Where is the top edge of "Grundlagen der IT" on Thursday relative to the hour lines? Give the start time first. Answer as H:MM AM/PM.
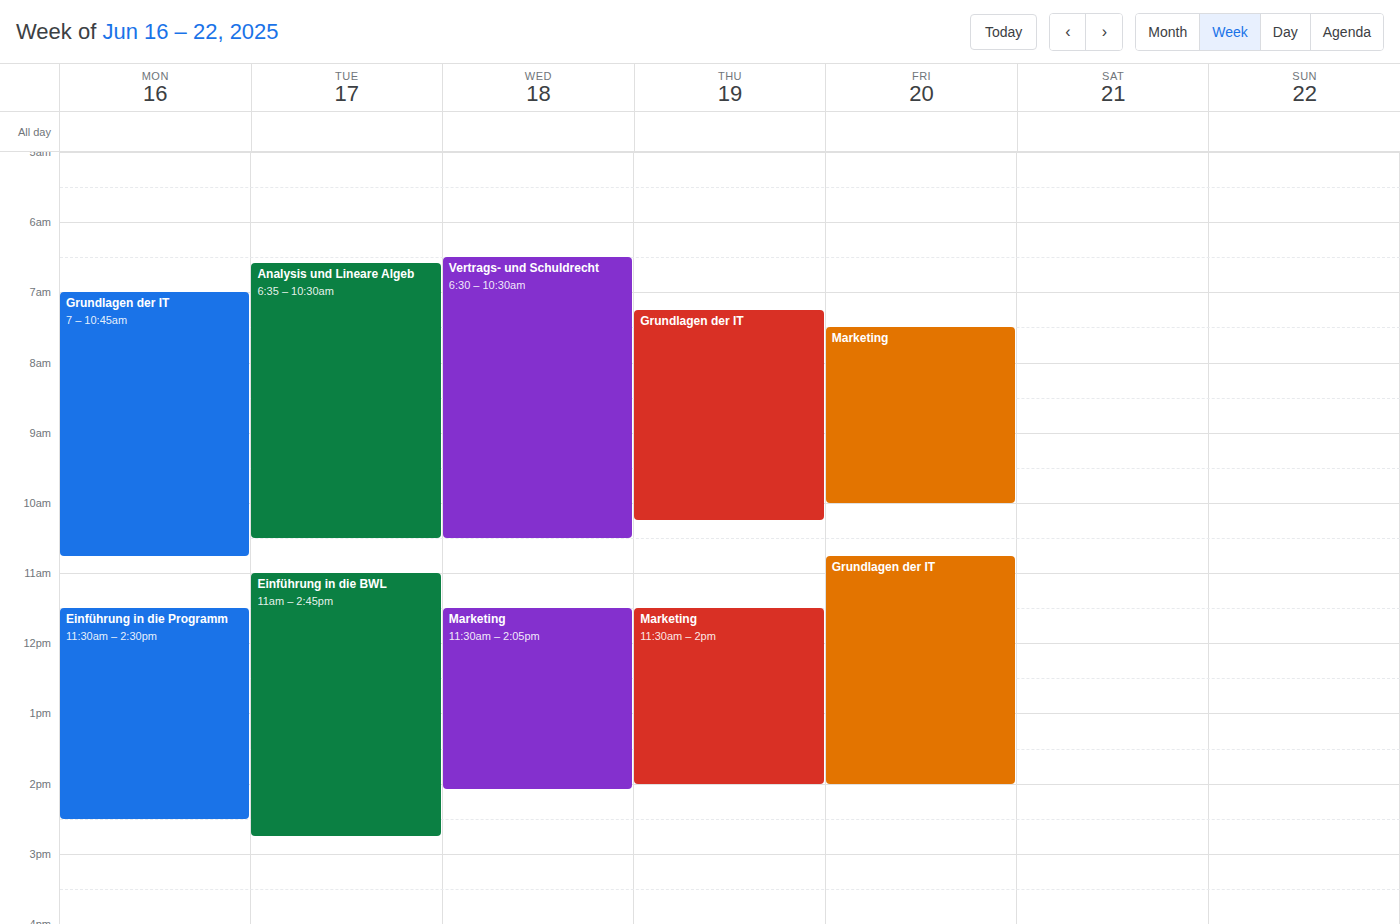
7:15 AM -- neither: a quarter of the way from the 7 AM line to the 8 AM line.